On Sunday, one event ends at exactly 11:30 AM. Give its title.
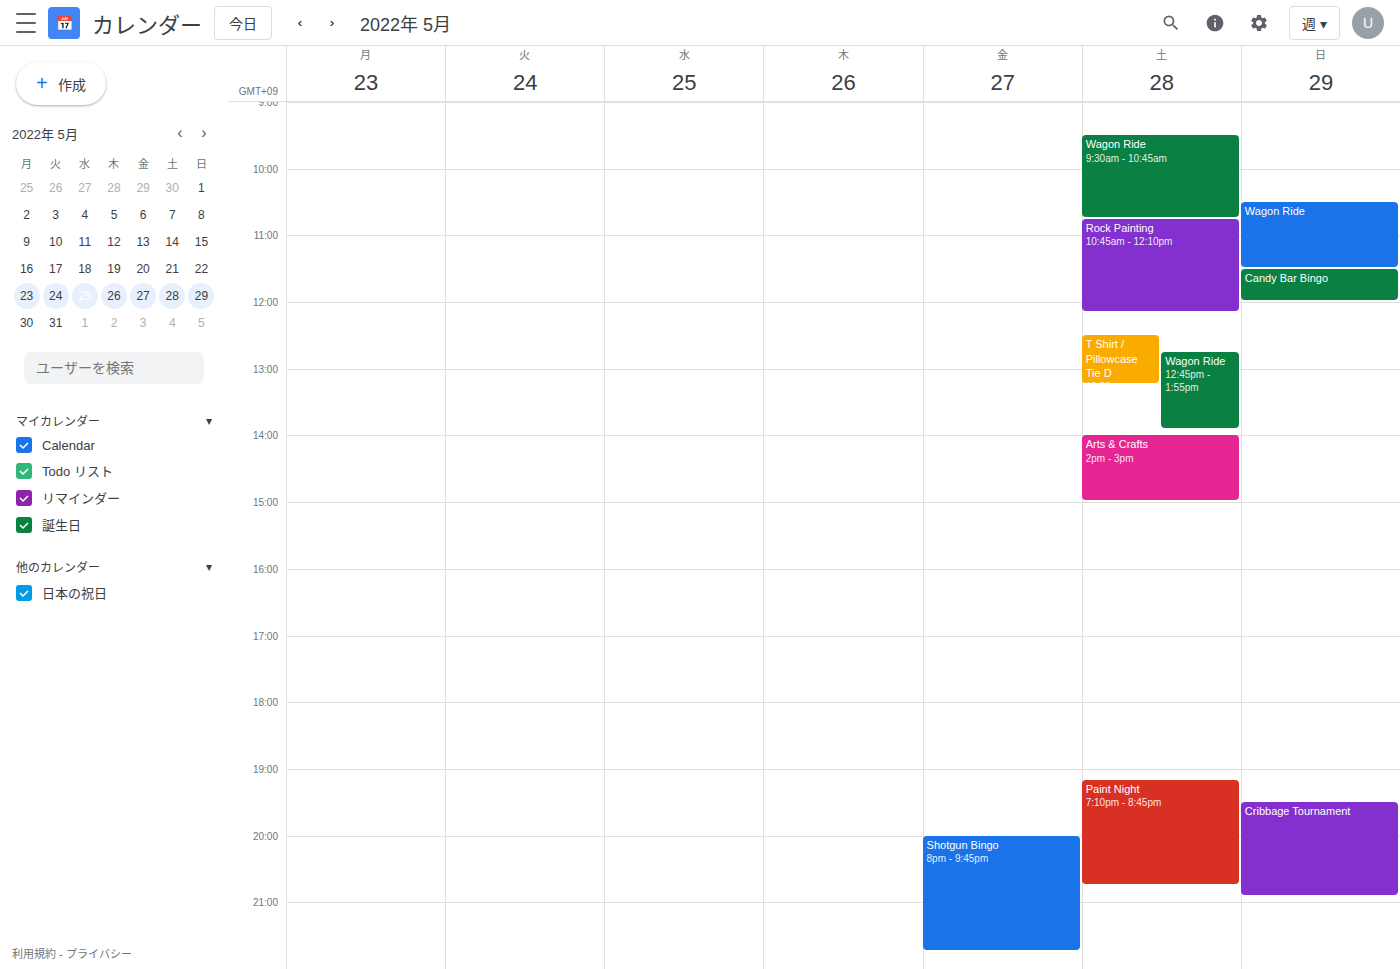
"Wagon Ride"